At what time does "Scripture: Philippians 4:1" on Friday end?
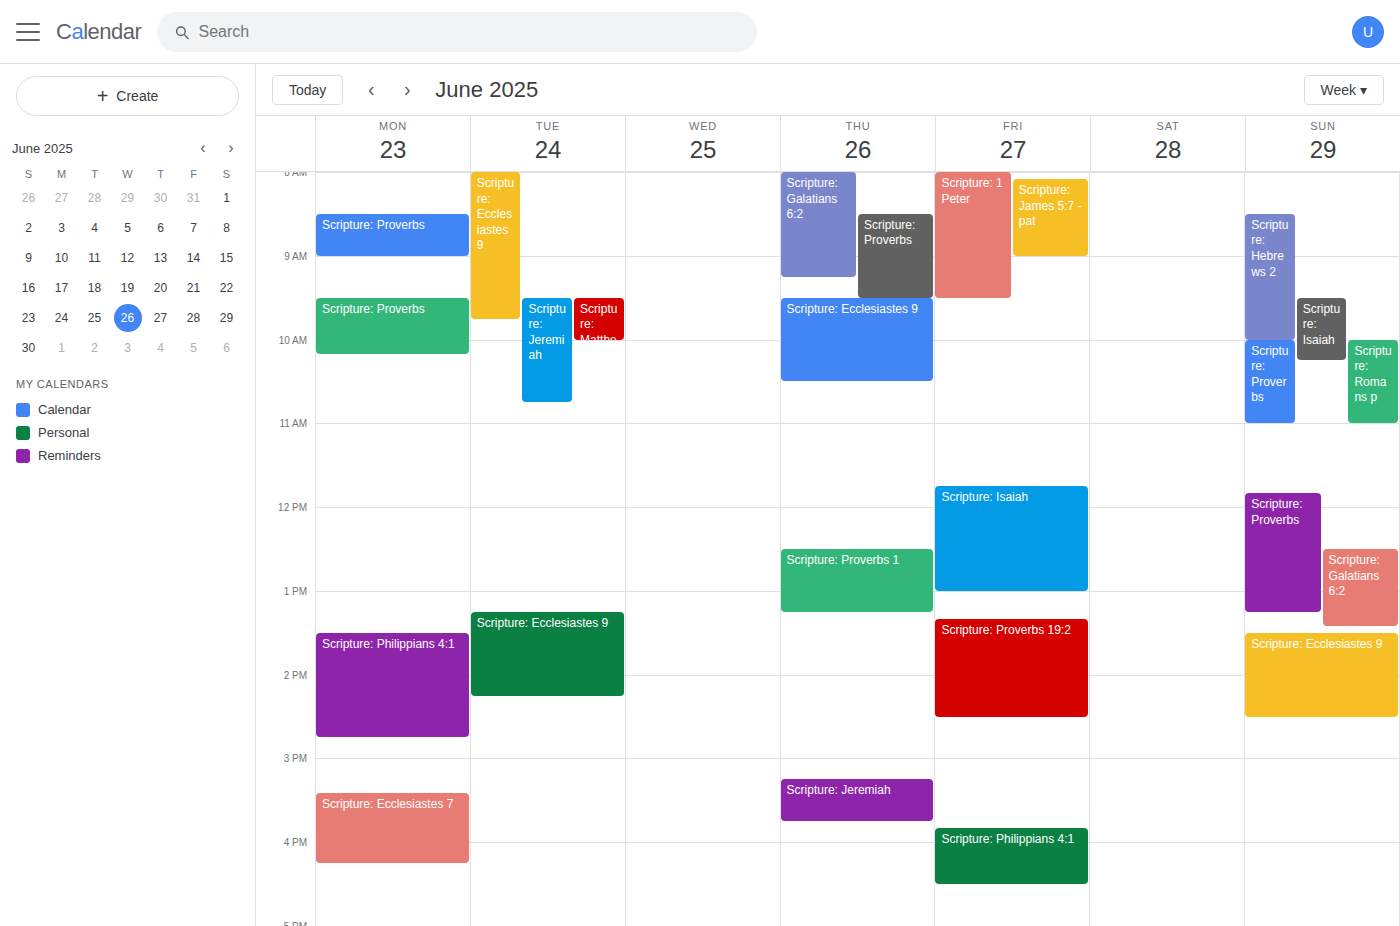
4:30 PM